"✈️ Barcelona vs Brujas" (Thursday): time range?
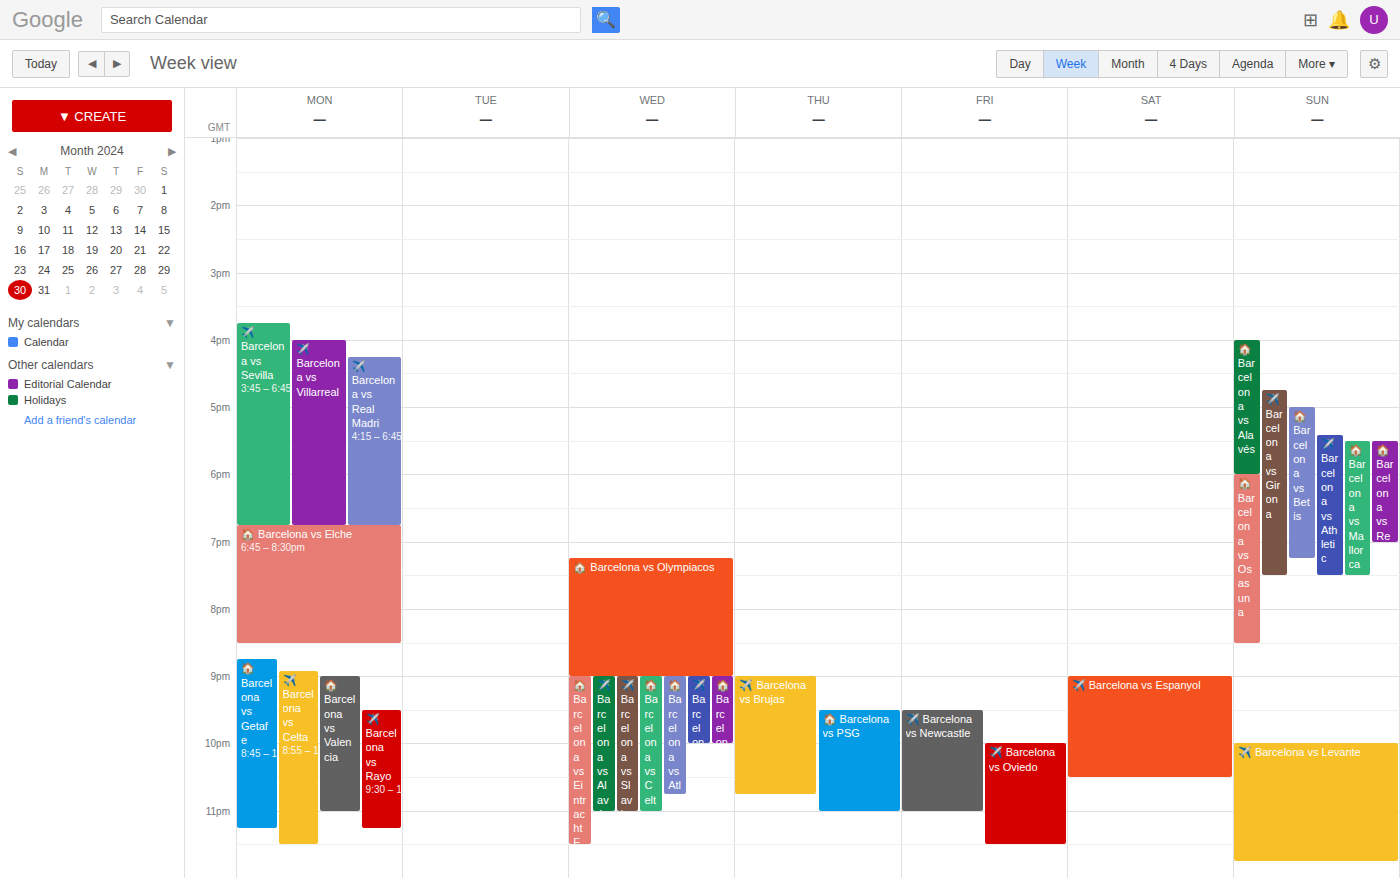
9:00 PM to 10:45 PM